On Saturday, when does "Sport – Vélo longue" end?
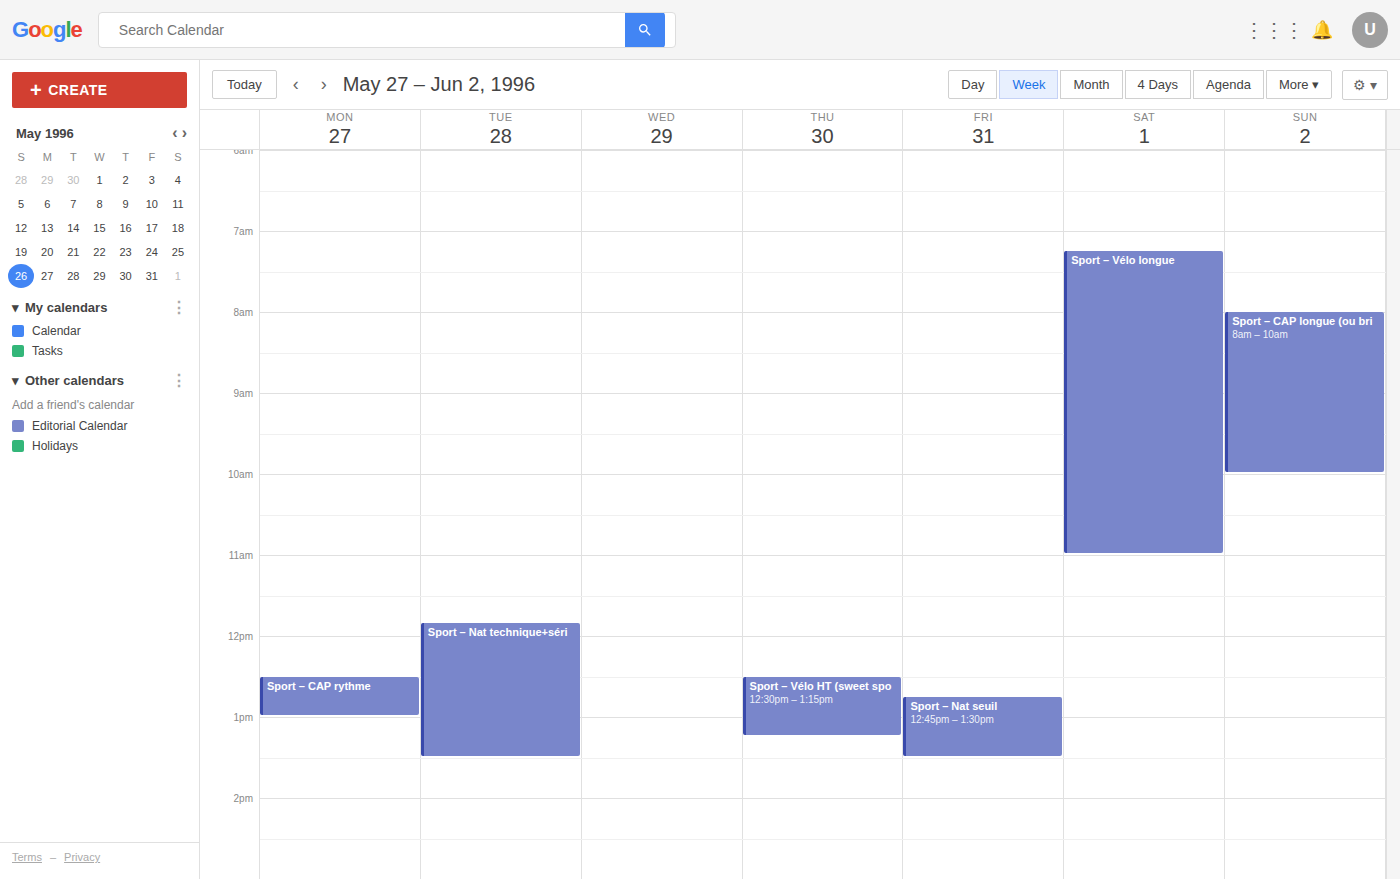
11:00 AM